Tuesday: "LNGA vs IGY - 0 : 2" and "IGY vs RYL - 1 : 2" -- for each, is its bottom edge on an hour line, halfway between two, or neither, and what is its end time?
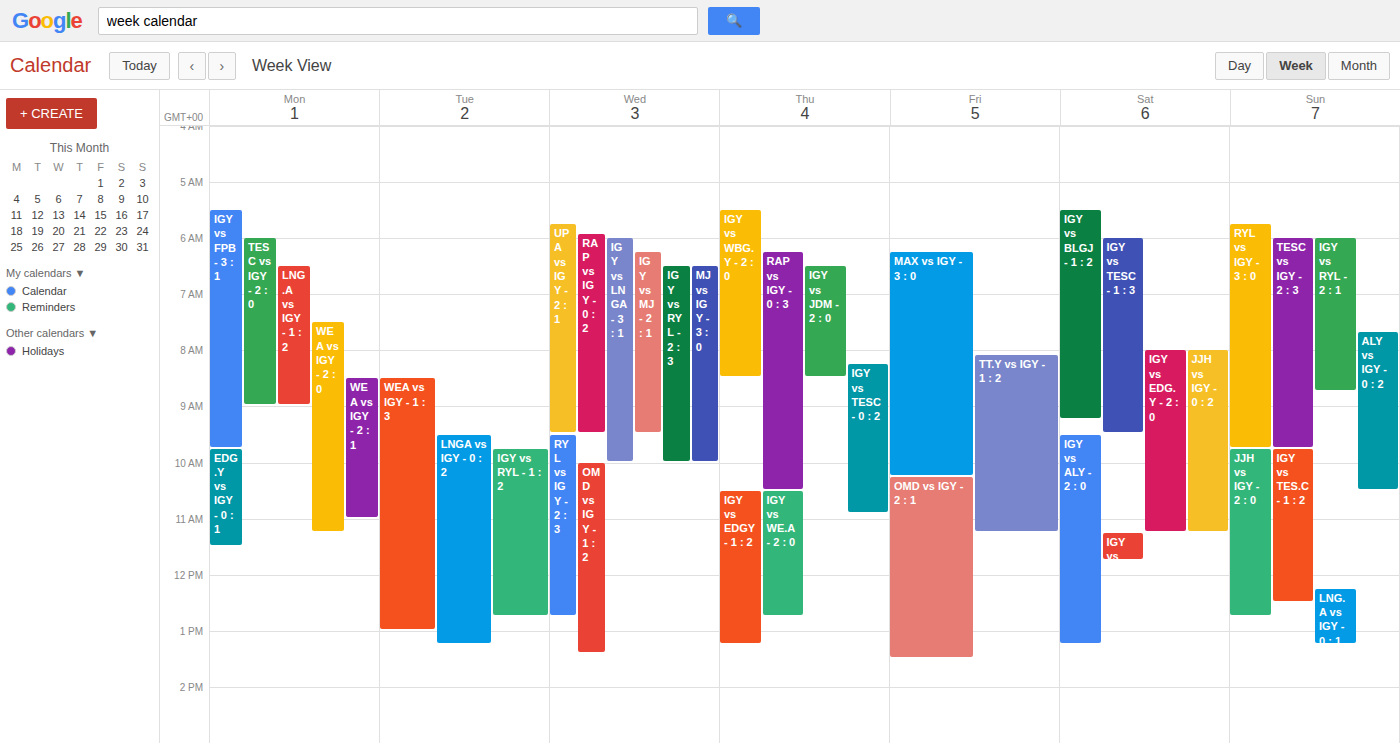
"LNGA vs IGY - 0 : 2": 1:15 PM, neither: a quarter of the way from the 1 PM line to the 2 PM line. "IGY vs RYL - 1 : 2": 12:45 PM, neither: three quarters of the way from the 12 PM line to the 1 PM line.